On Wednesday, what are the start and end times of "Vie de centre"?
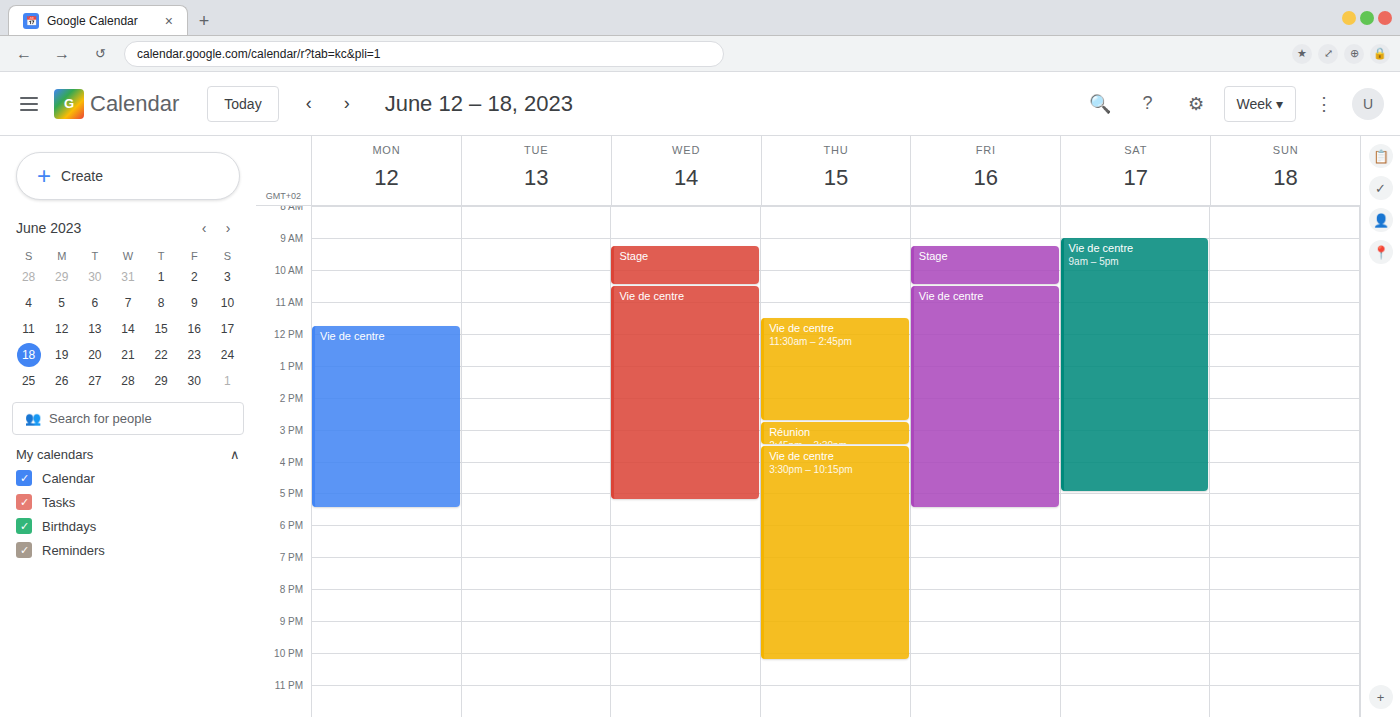
10:30 AM to 5:15 PM